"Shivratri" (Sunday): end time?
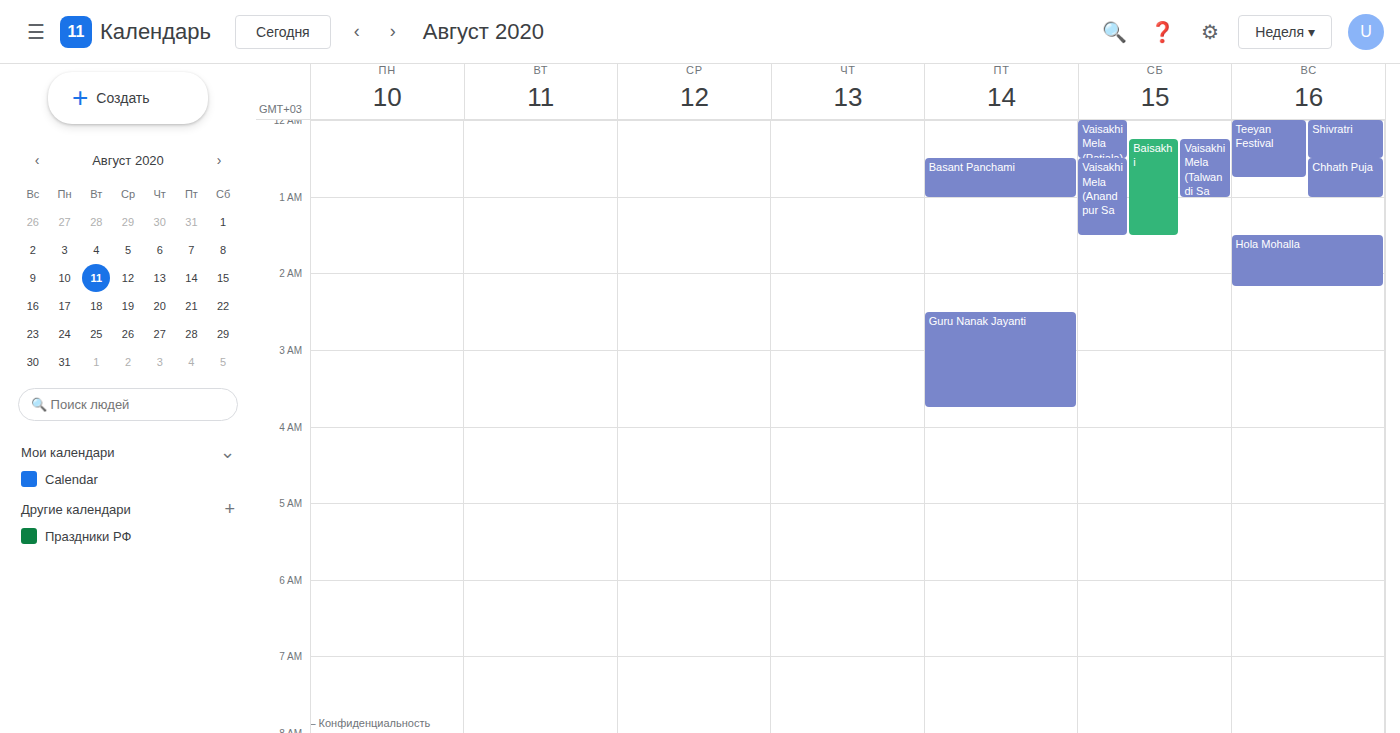
12:30 AM